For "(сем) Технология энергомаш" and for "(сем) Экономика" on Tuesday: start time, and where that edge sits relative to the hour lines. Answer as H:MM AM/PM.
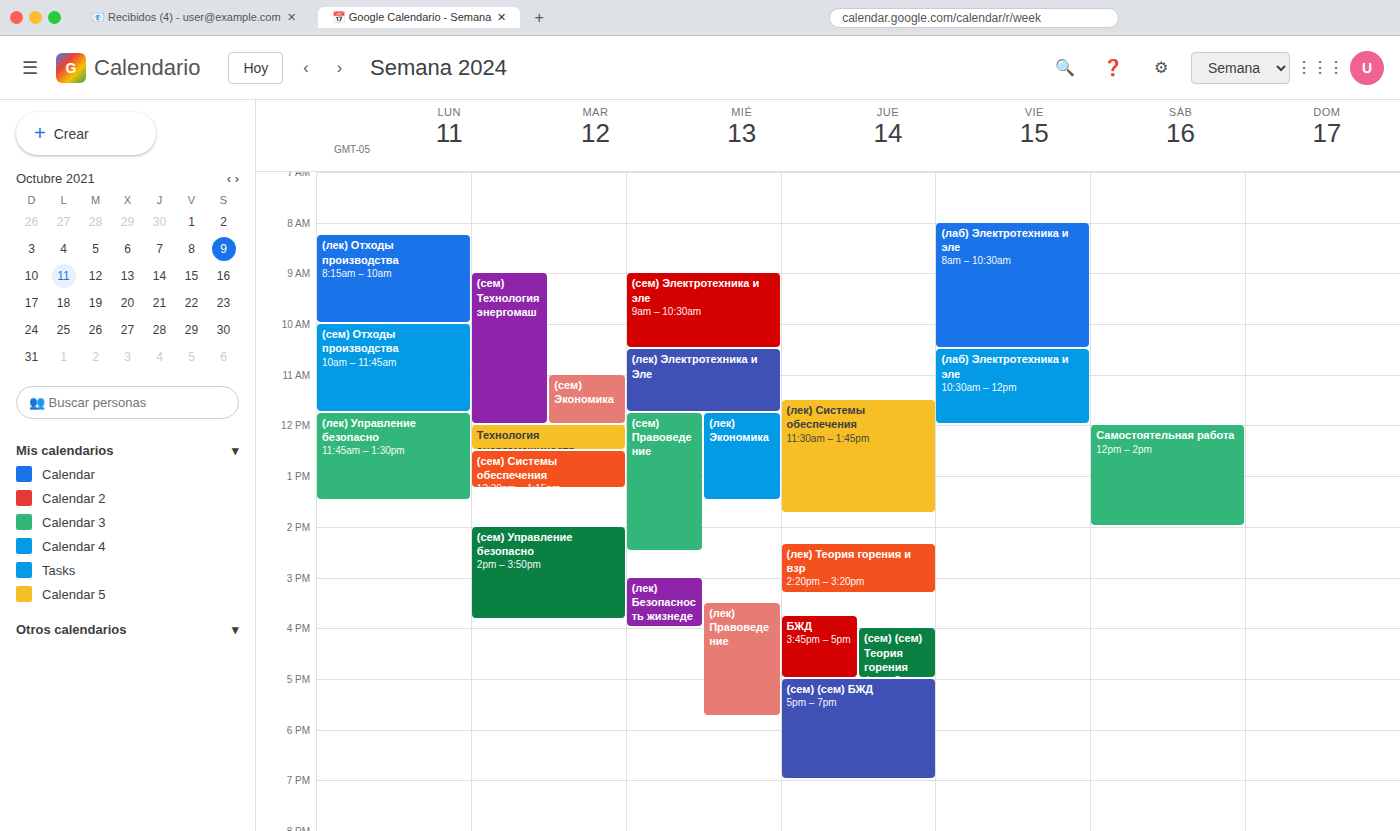
"(сем) Технология энергомаш": 9:00 AM, exactly on the 9 AM line. "(сем) Экономика": 11:00 AM, exactly on the 11 AM line.